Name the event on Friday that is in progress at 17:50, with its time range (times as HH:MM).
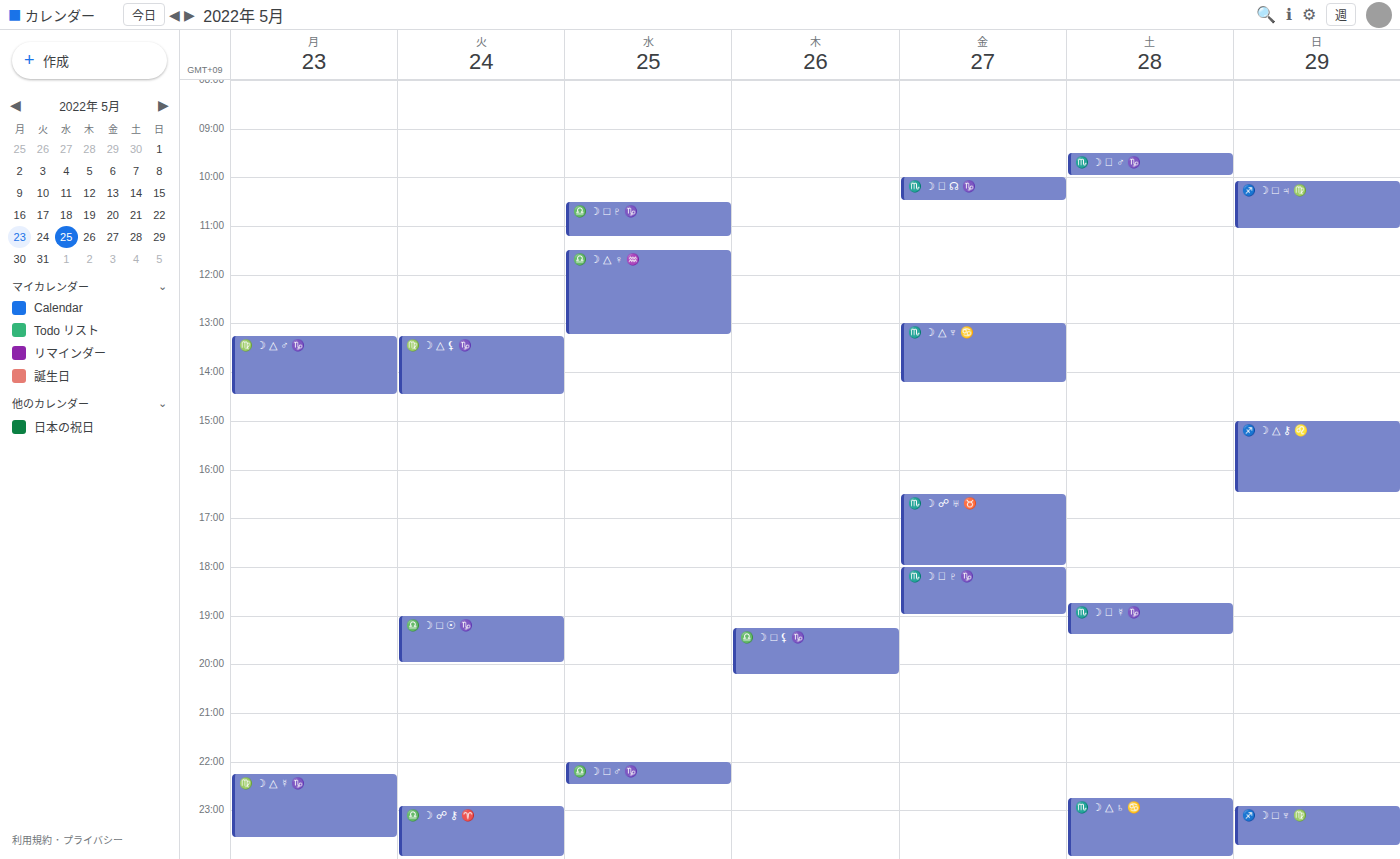
"♏️ ☽ ☍ ♅ ♉️", 16:30 to 18:00